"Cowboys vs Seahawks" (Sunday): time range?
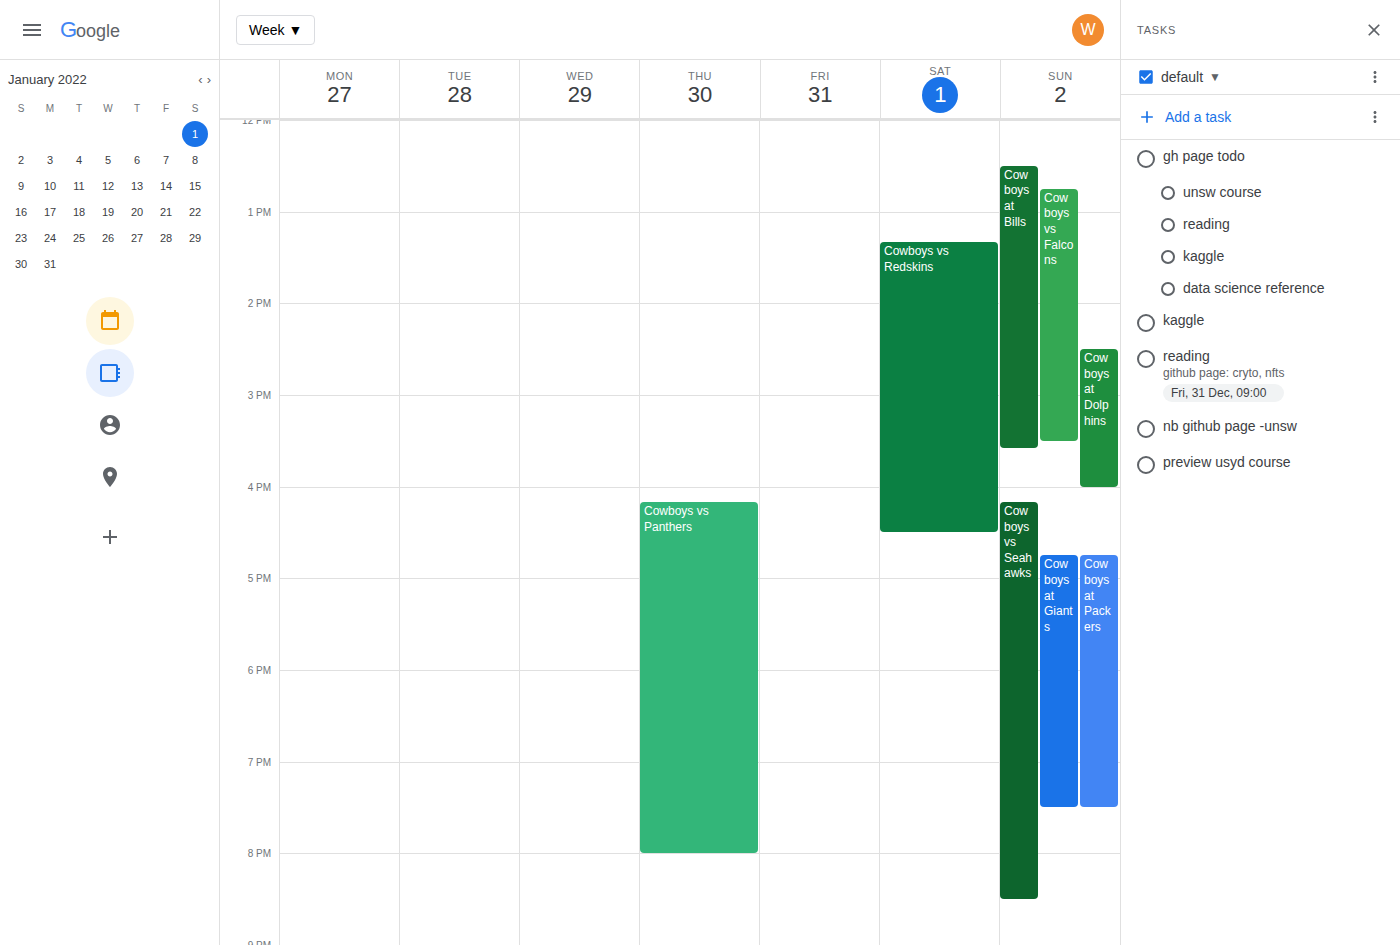
4:10 PM to 8:30 PM